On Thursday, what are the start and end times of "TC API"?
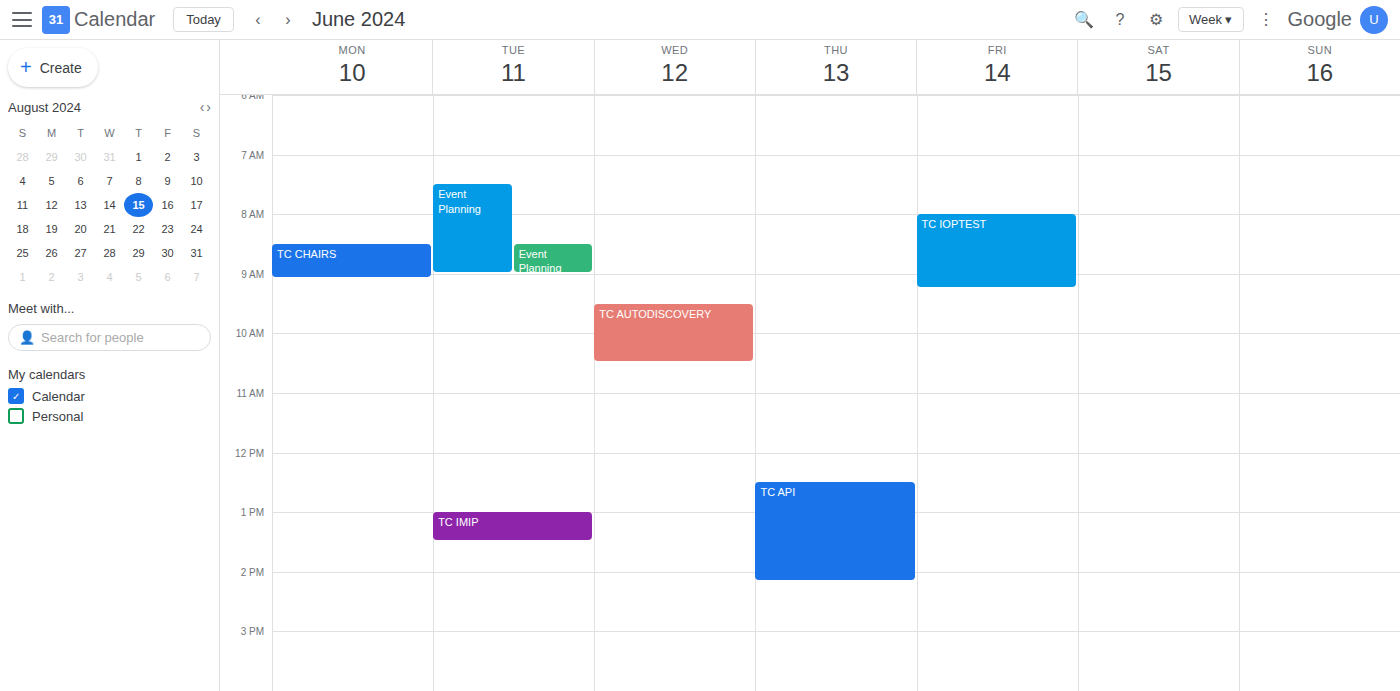
12:30 PM to 2:10 PM